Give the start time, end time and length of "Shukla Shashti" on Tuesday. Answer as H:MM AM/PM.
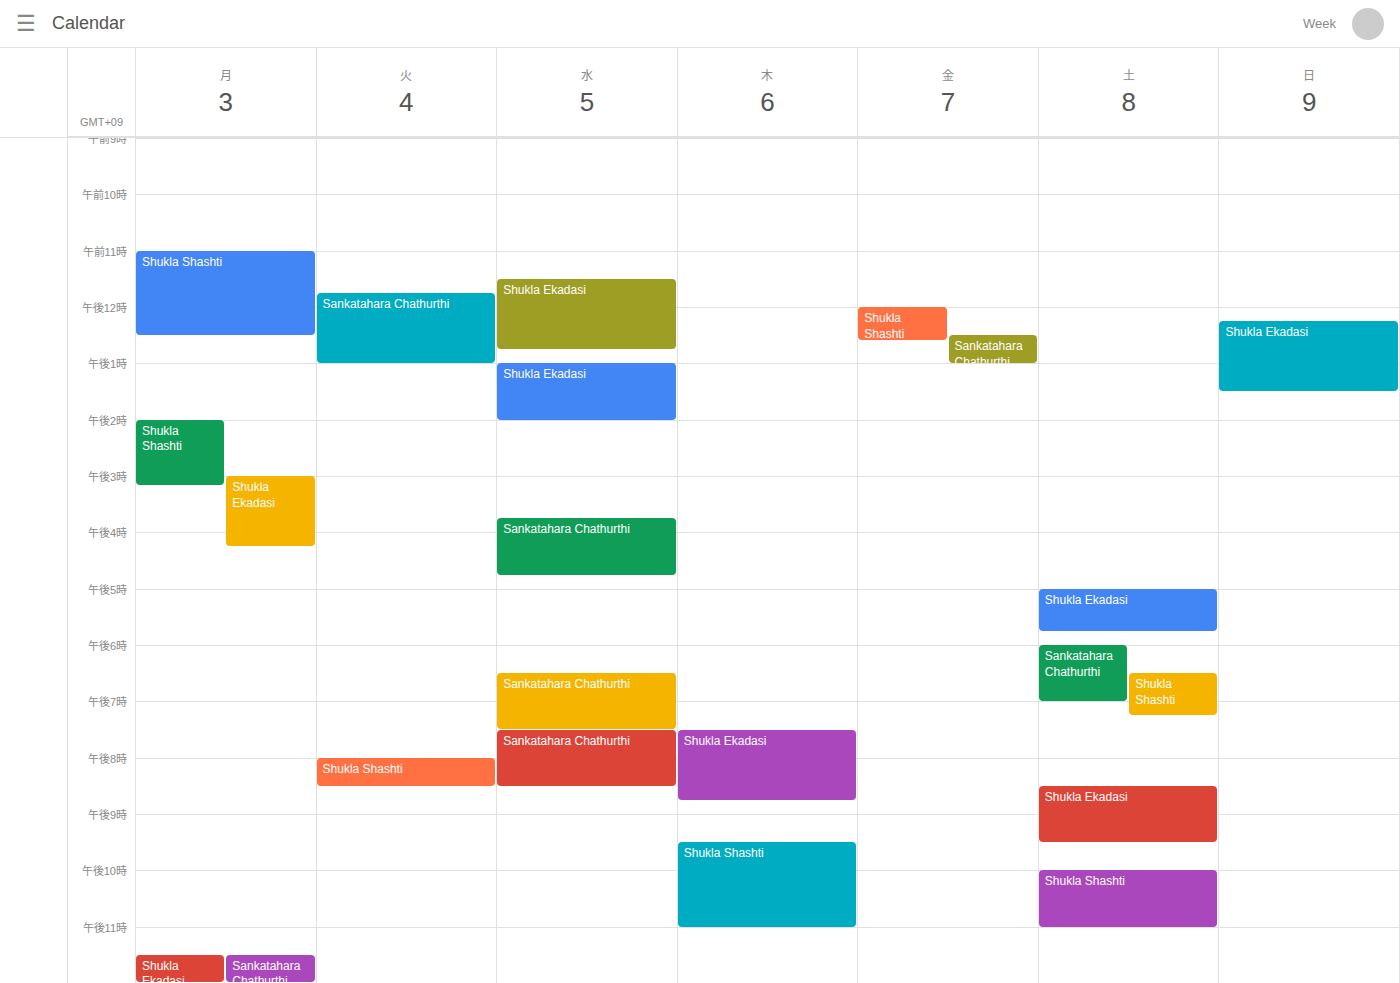
8:00 PM to 8:30 PM, 30 minutes